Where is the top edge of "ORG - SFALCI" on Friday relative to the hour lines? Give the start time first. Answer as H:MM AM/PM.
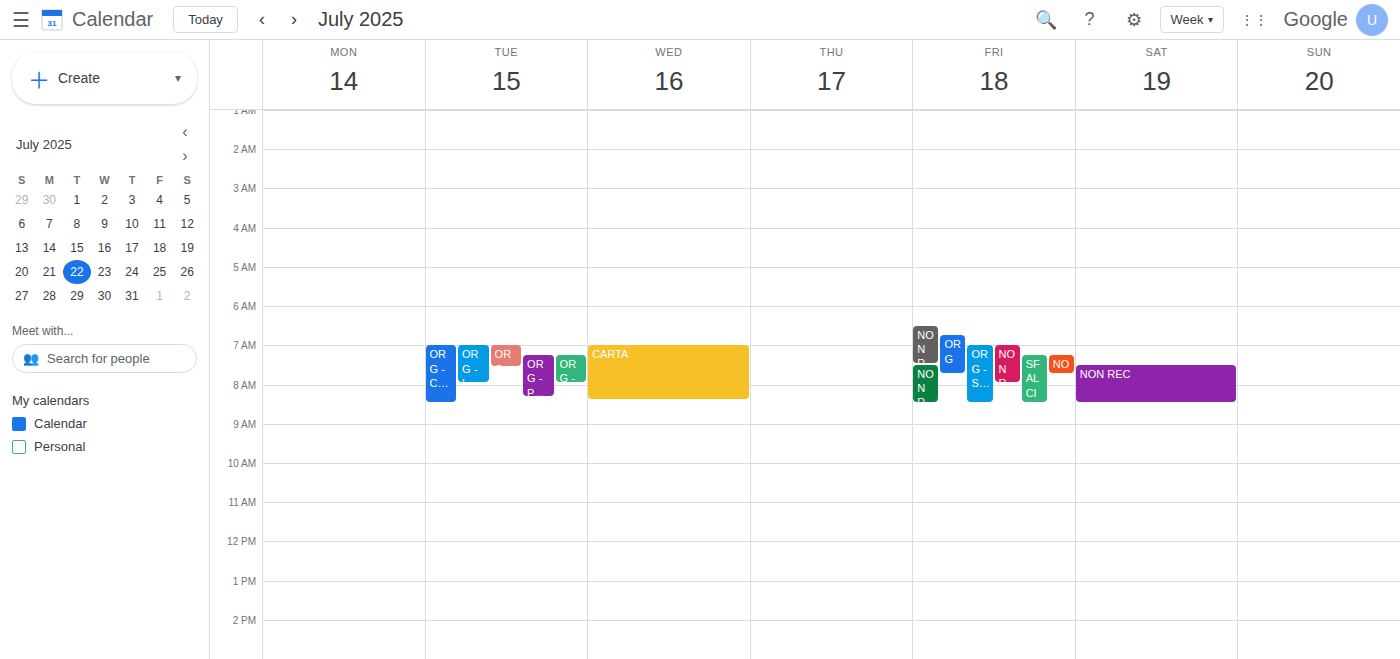
7:00 AM -- exactly on the 7 AM line.